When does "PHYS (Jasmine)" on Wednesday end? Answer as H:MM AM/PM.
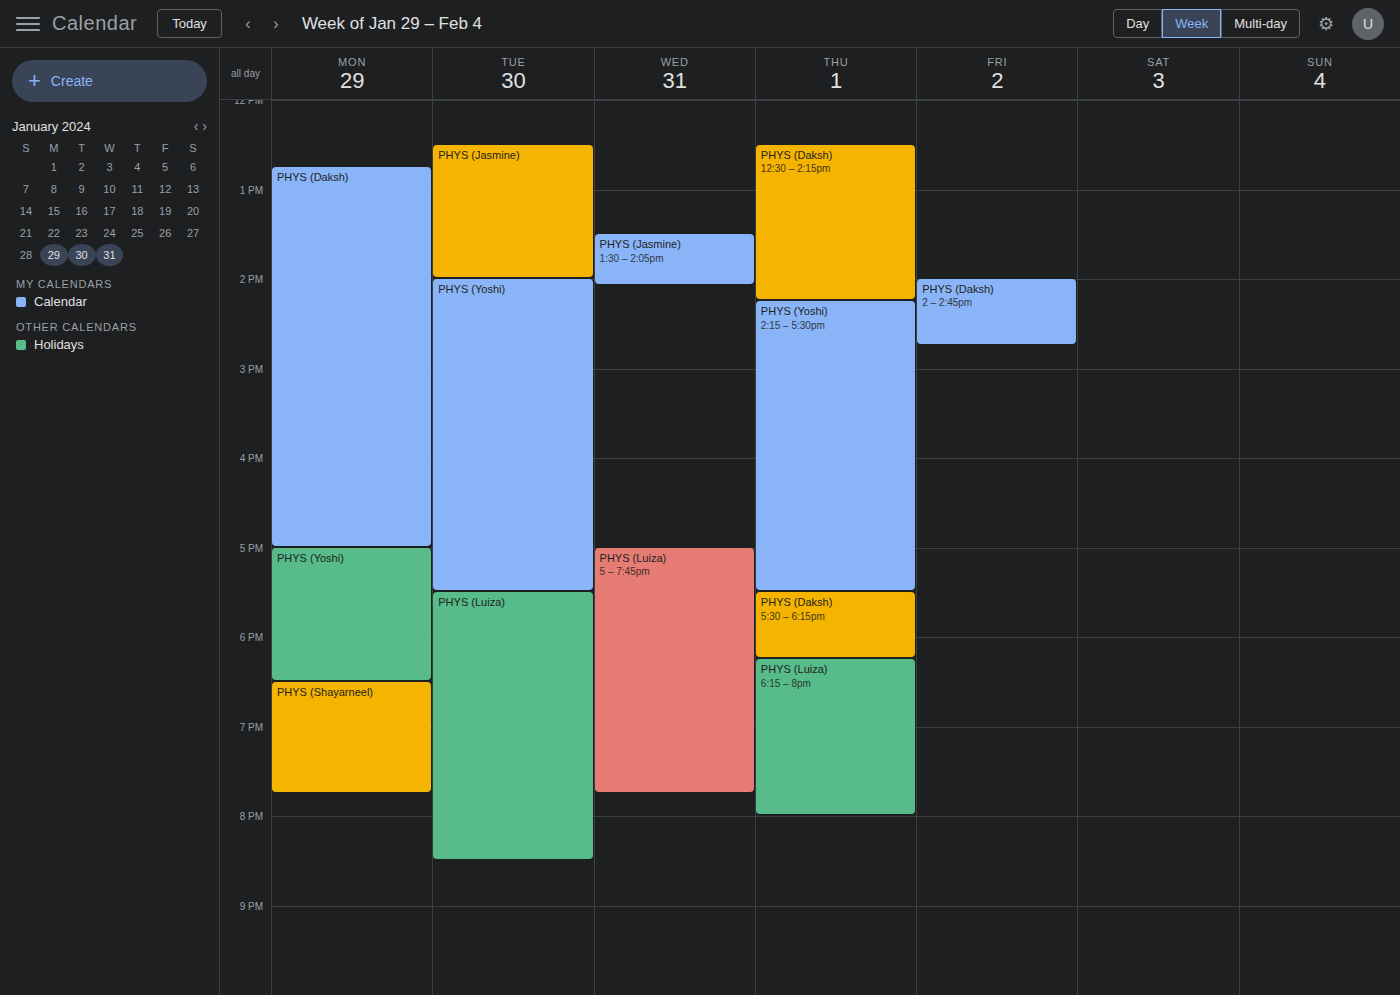
2:05 PM